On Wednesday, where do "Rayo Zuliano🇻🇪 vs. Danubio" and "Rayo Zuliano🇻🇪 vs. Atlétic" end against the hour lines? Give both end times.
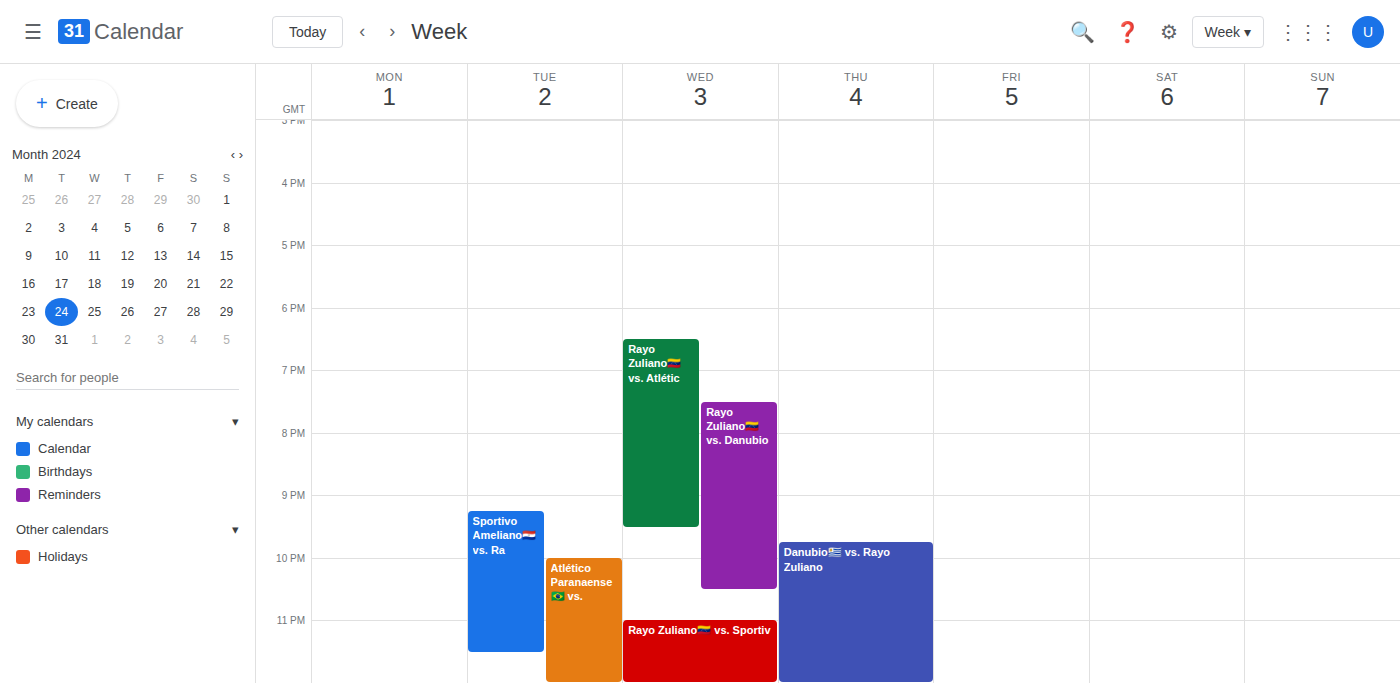
"Rayo Zuliano🇻🇪 vs. Danubio": 10:30 PM, halfway between the 10 PM and 11 PM lines. "Rayo Zuliano🇻🇪 vs. Atlétic": 9:30 PM, halfway between the 9 PM and 10 PM lines.